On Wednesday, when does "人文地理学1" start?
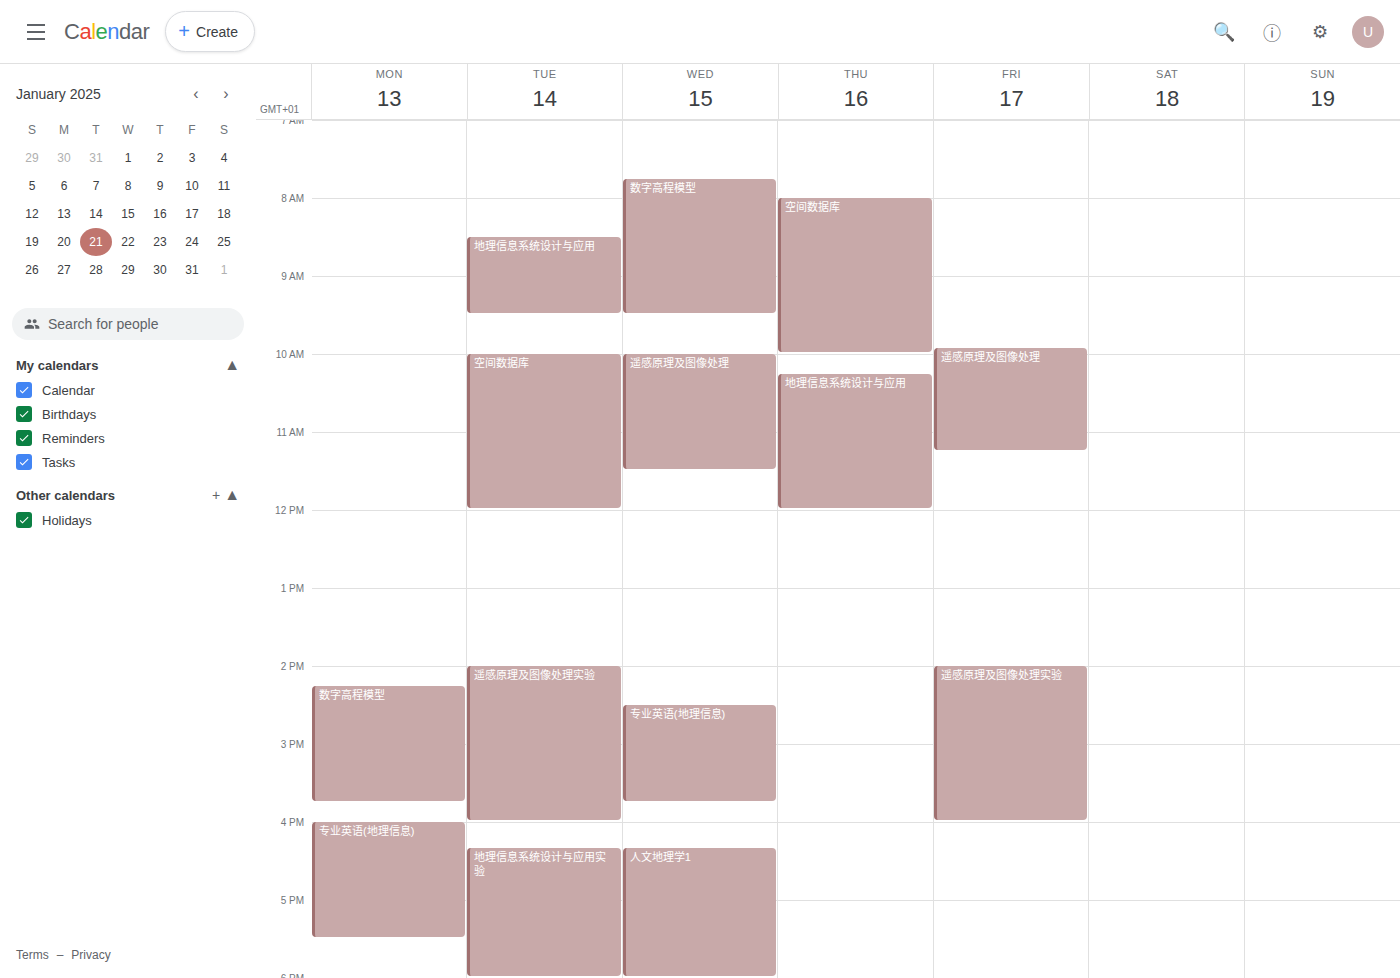
16:20